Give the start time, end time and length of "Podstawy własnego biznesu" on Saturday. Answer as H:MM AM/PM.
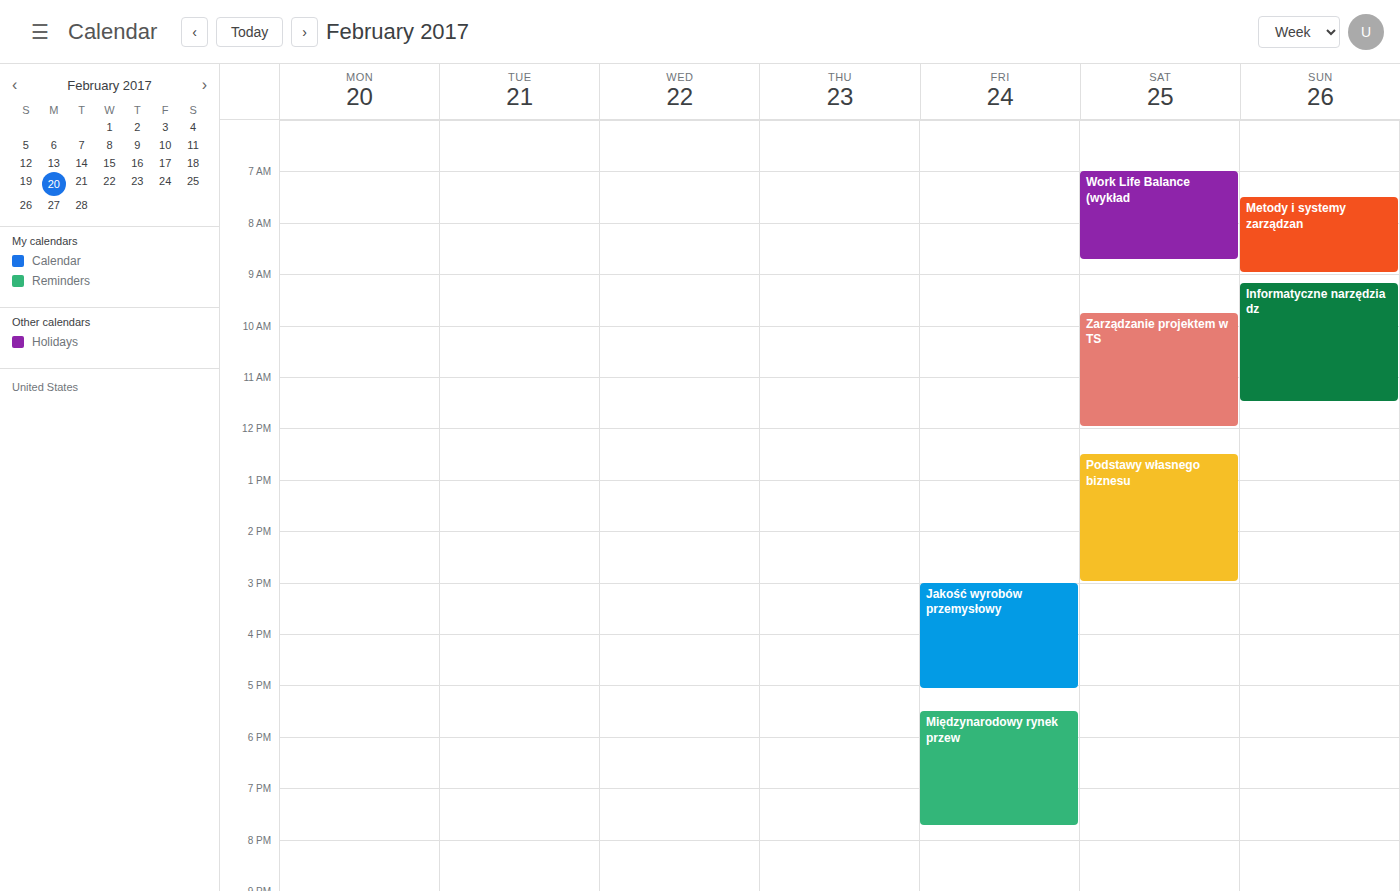
12:30 PM to 3:00 PM, 2 hours 30 minutes